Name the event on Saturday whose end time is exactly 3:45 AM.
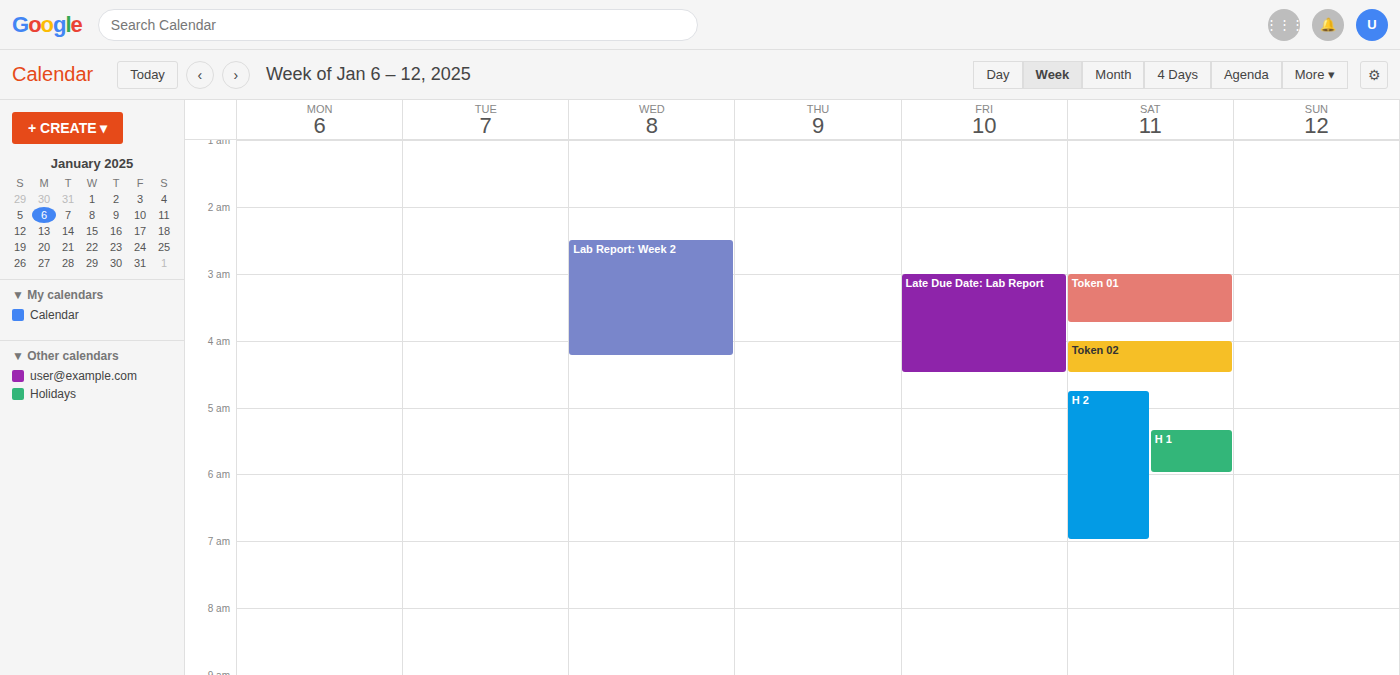
"Token 01"